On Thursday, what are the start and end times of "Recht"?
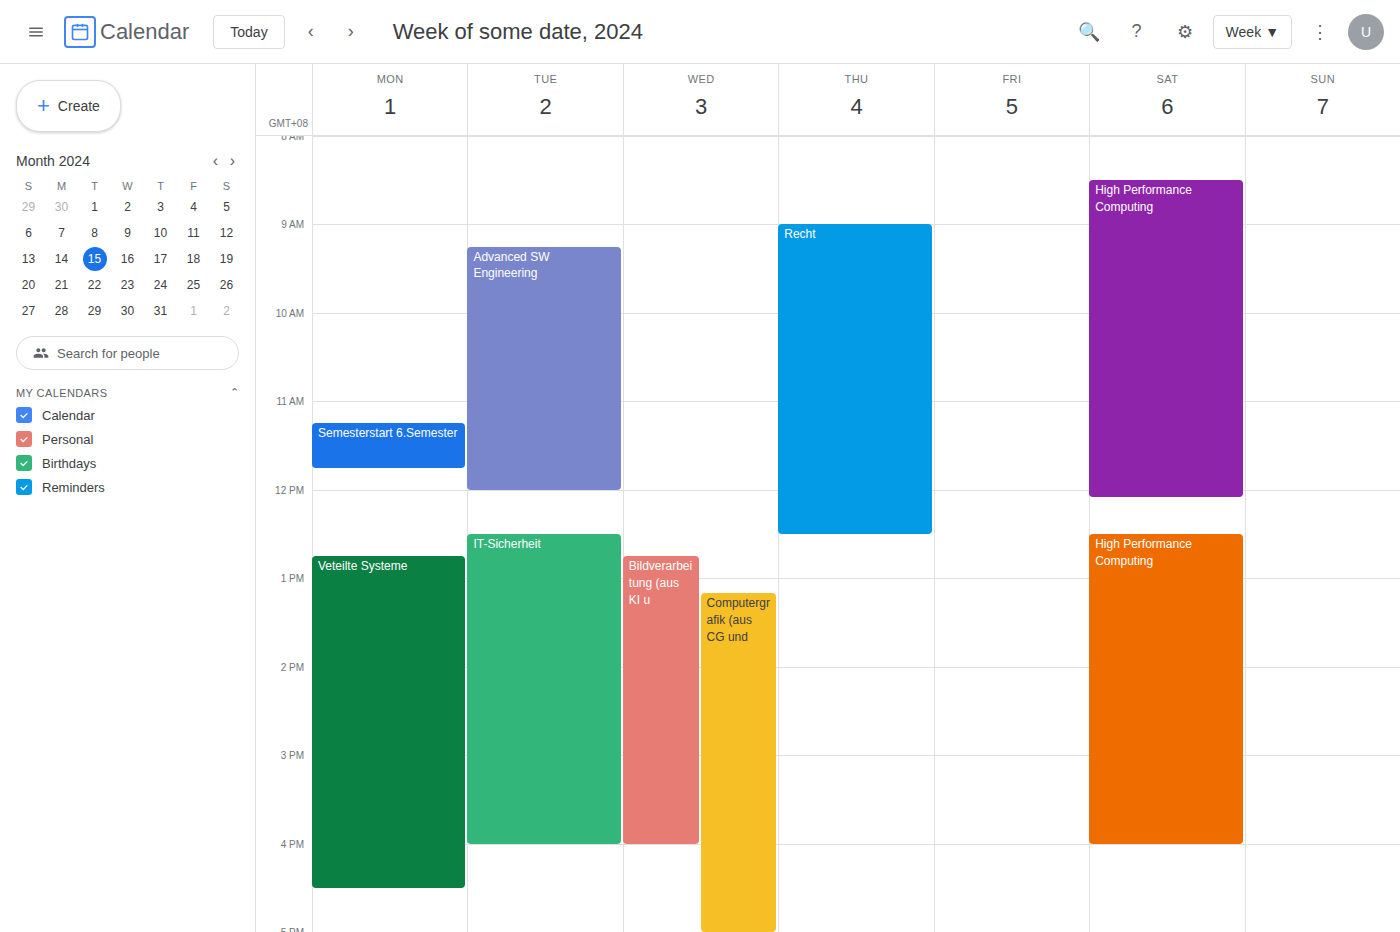
9:00 AM to 12:30 PM